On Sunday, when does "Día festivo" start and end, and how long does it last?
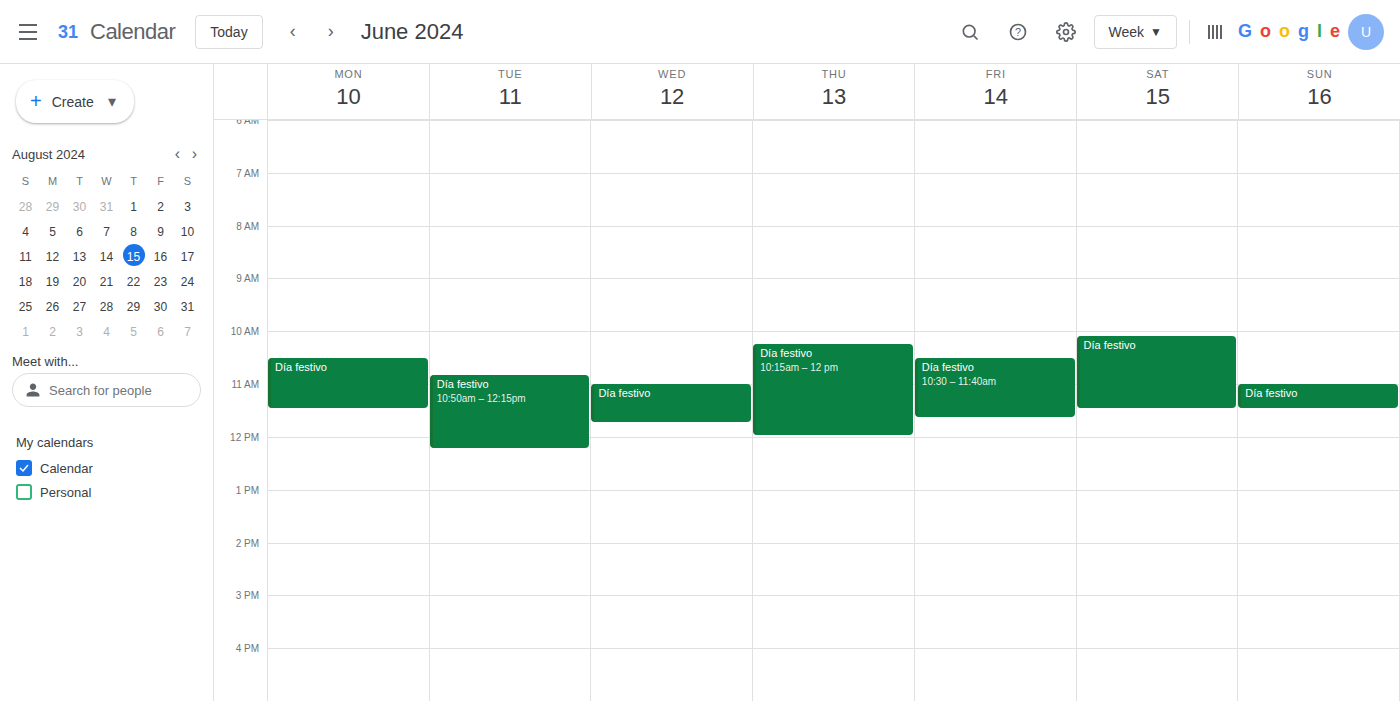
11:00 AM to 11:30 AM, 30 minutes